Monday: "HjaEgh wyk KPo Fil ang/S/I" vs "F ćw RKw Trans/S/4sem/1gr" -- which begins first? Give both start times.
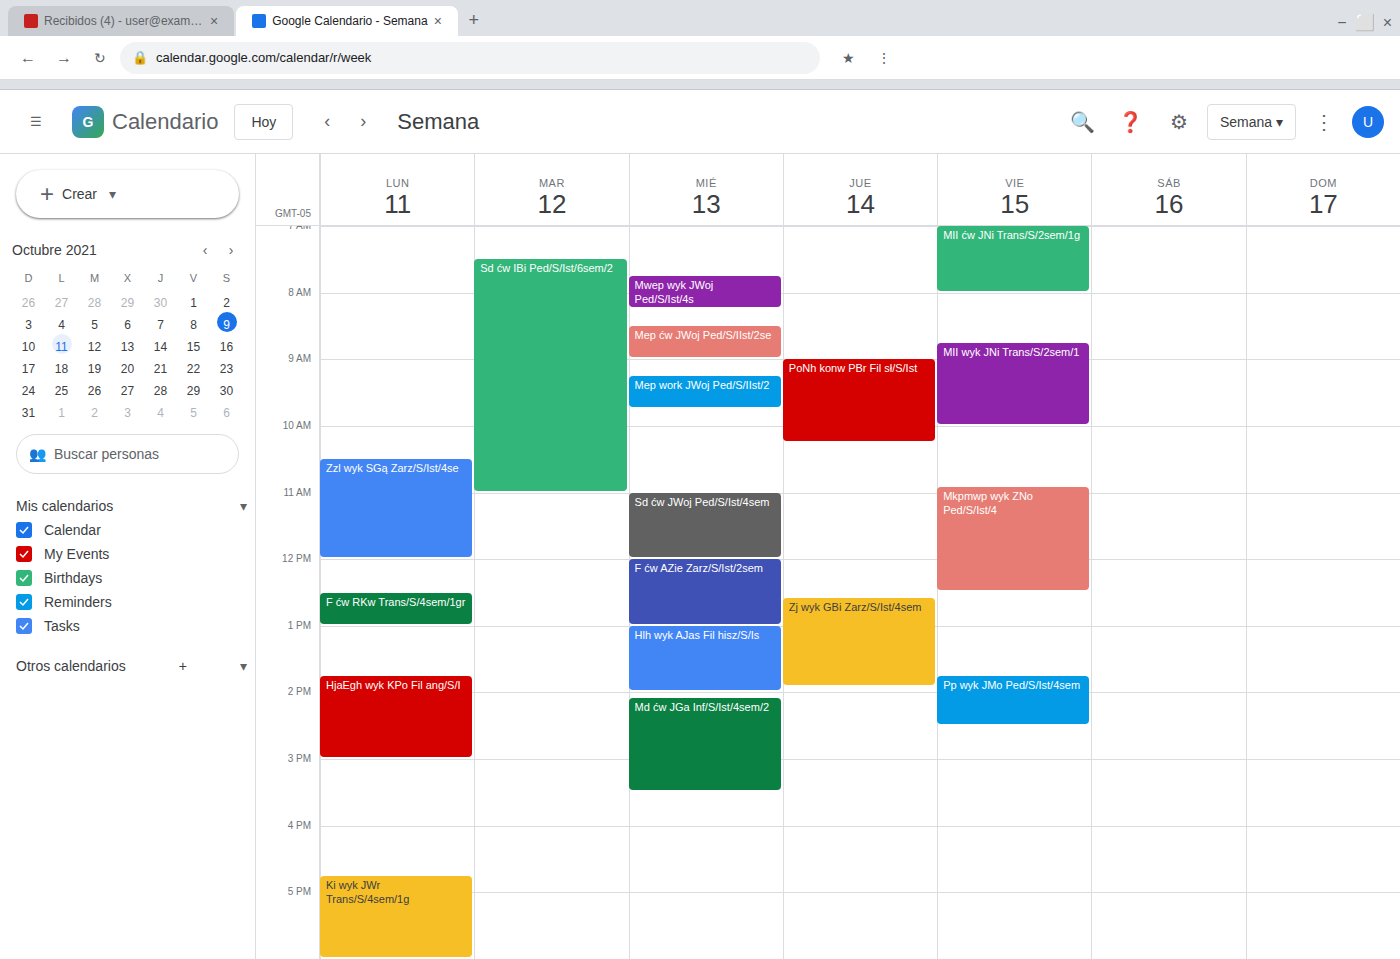
"F ćw RKw Trans/S/4sem/1gr" 12:30 PM; "HjaEgh wyk KPo Fil ang/S/I" 1:45 PM.